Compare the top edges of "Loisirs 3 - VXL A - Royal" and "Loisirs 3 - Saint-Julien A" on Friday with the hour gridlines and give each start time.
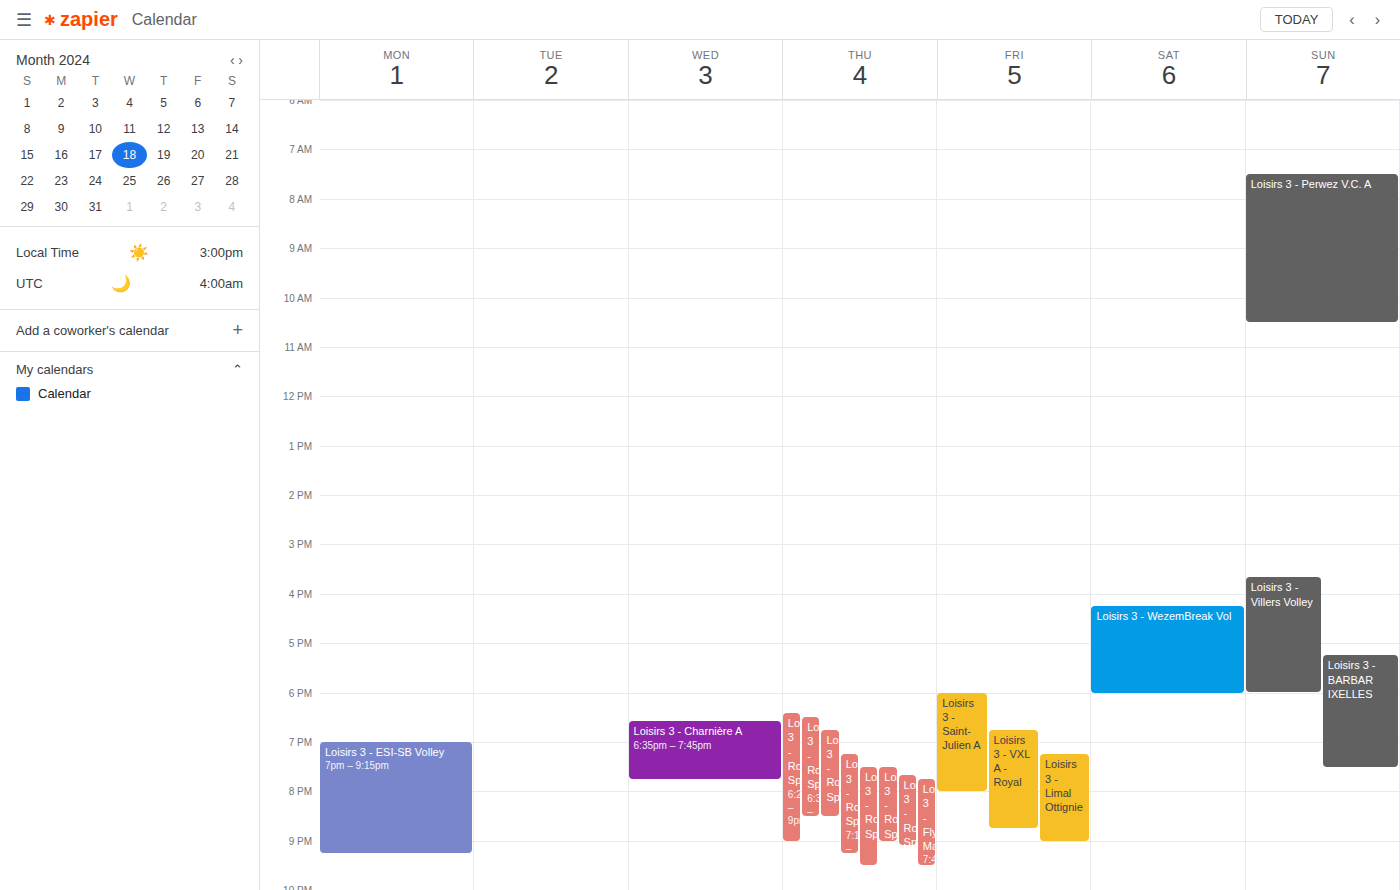
"Loisirs 3 - VXL A - Royal": 18:45, neither: three quarters of the way from the 18:00 line to the 19:00 line. "Loisirs 3 - Saint-Julien A": 18:00, exactly on the 18:00 line.